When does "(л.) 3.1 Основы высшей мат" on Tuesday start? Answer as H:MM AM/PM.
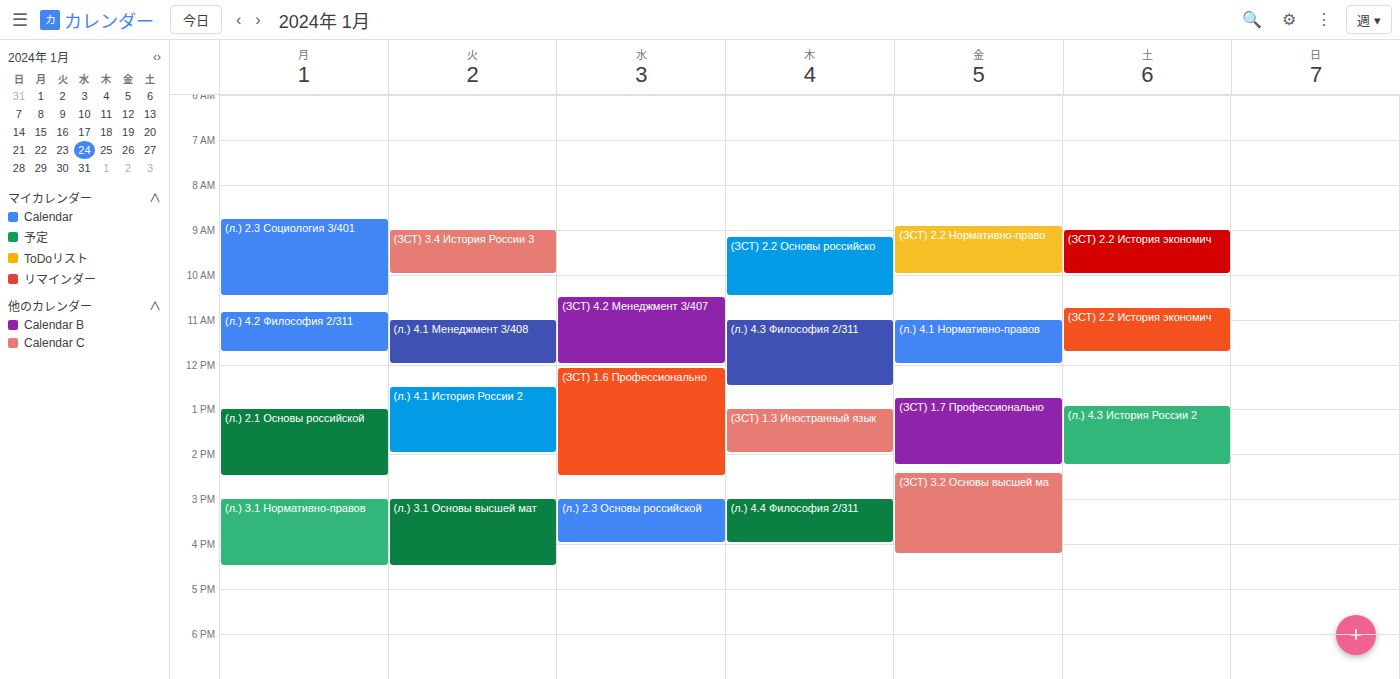
3:00 PM